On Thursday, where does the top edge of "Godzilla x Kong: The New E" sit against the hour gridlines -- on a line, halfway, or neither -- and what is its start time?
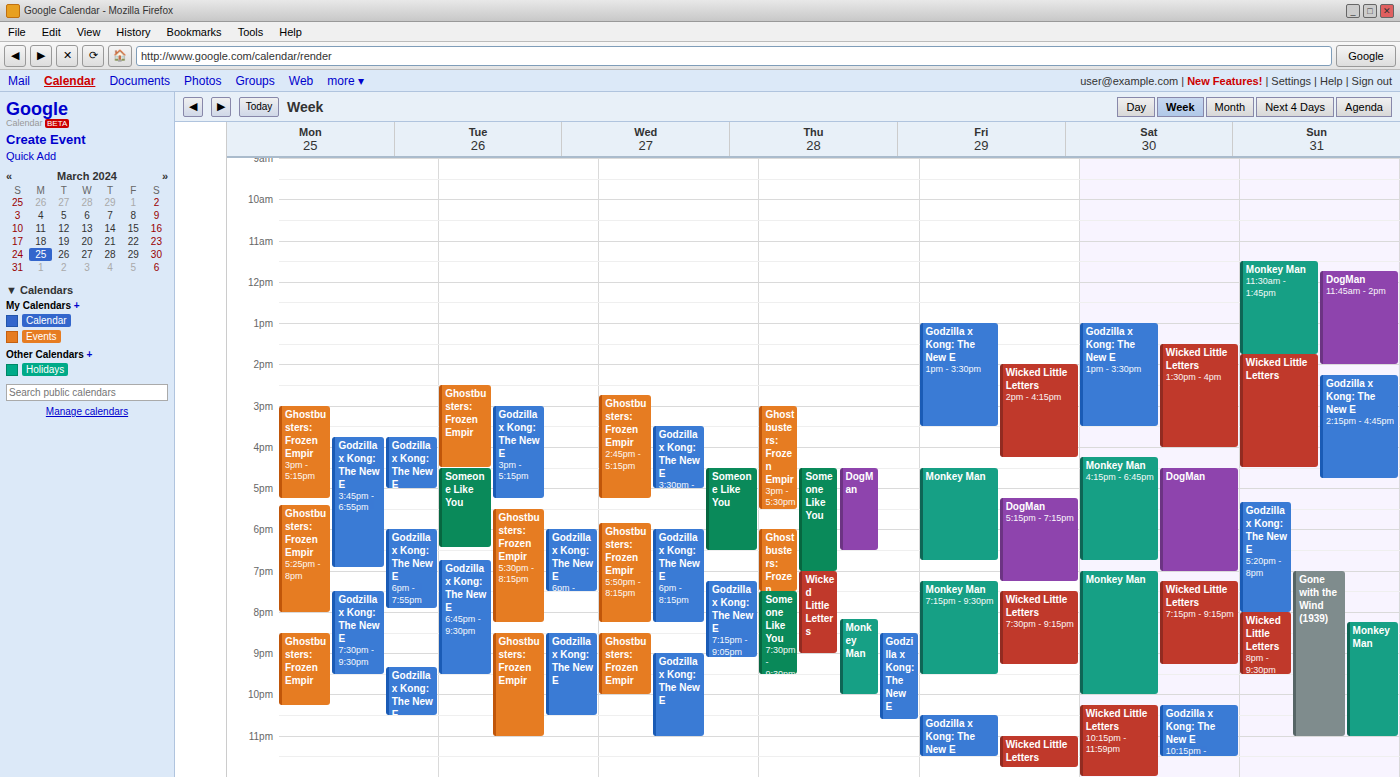
8:30 PM -- halfway between the 8 PM and 9 PM lines.